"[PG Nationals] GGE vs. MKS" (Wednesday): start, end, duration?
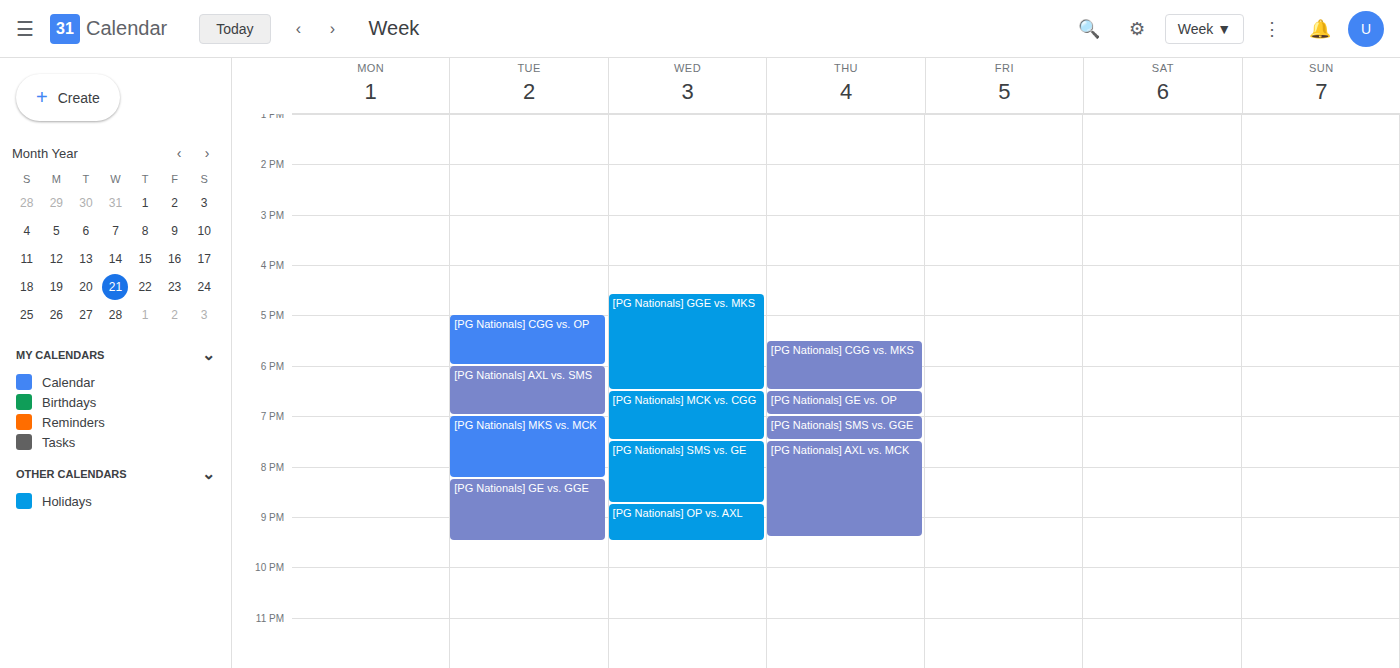
4:35 PM to 6:30 PM, 1 hour 55 minutes